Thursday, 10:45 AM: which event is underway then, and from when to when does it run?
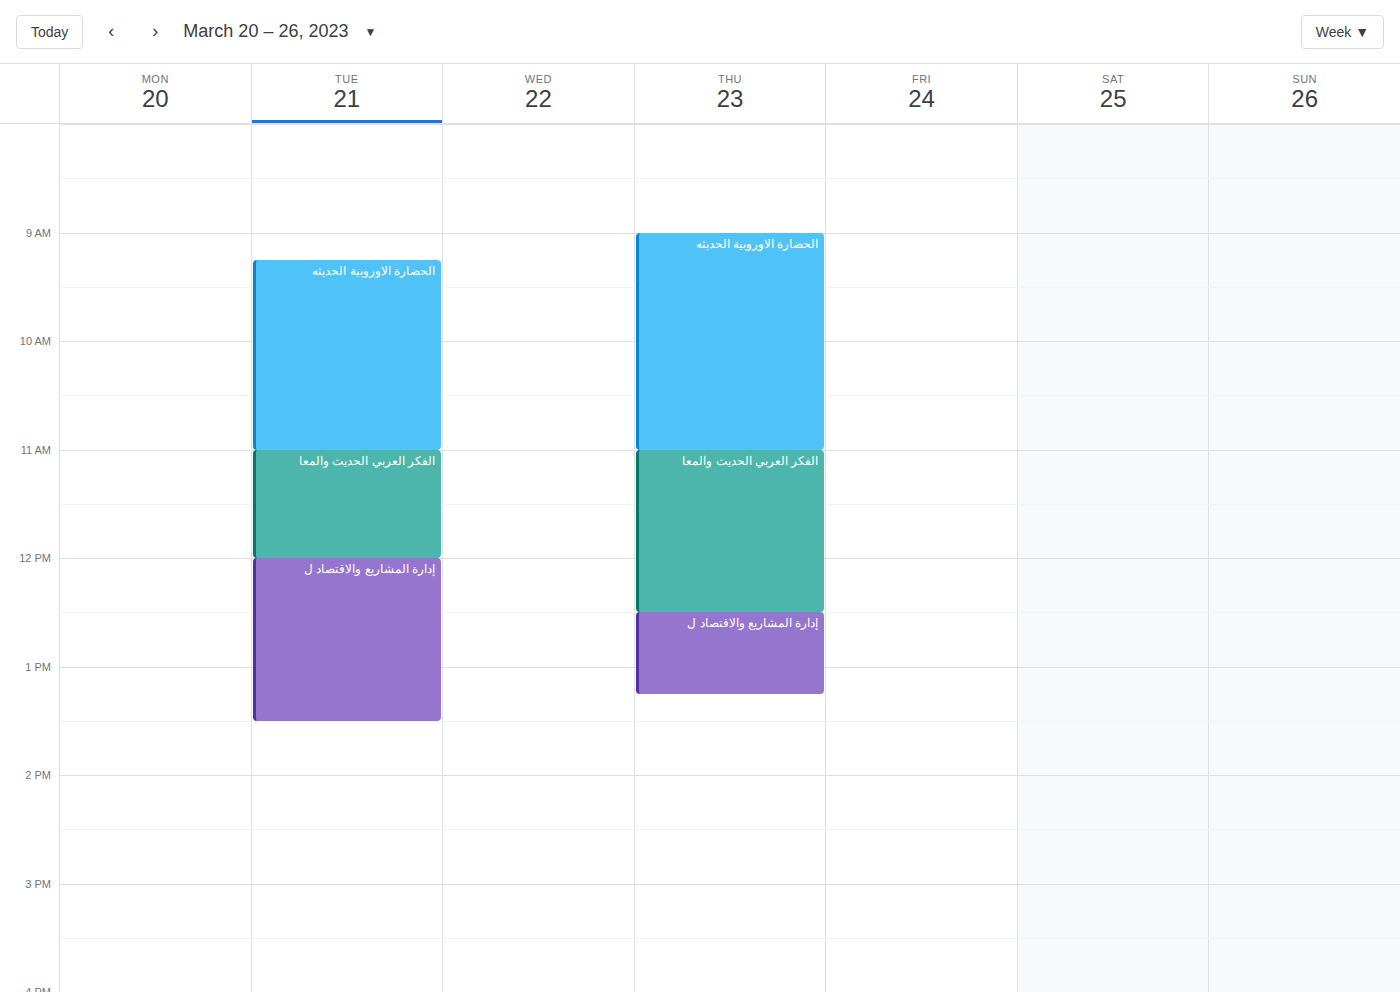
"الحضارة الاوروبية الحديثه", 9:00 AM to 11:00 AM